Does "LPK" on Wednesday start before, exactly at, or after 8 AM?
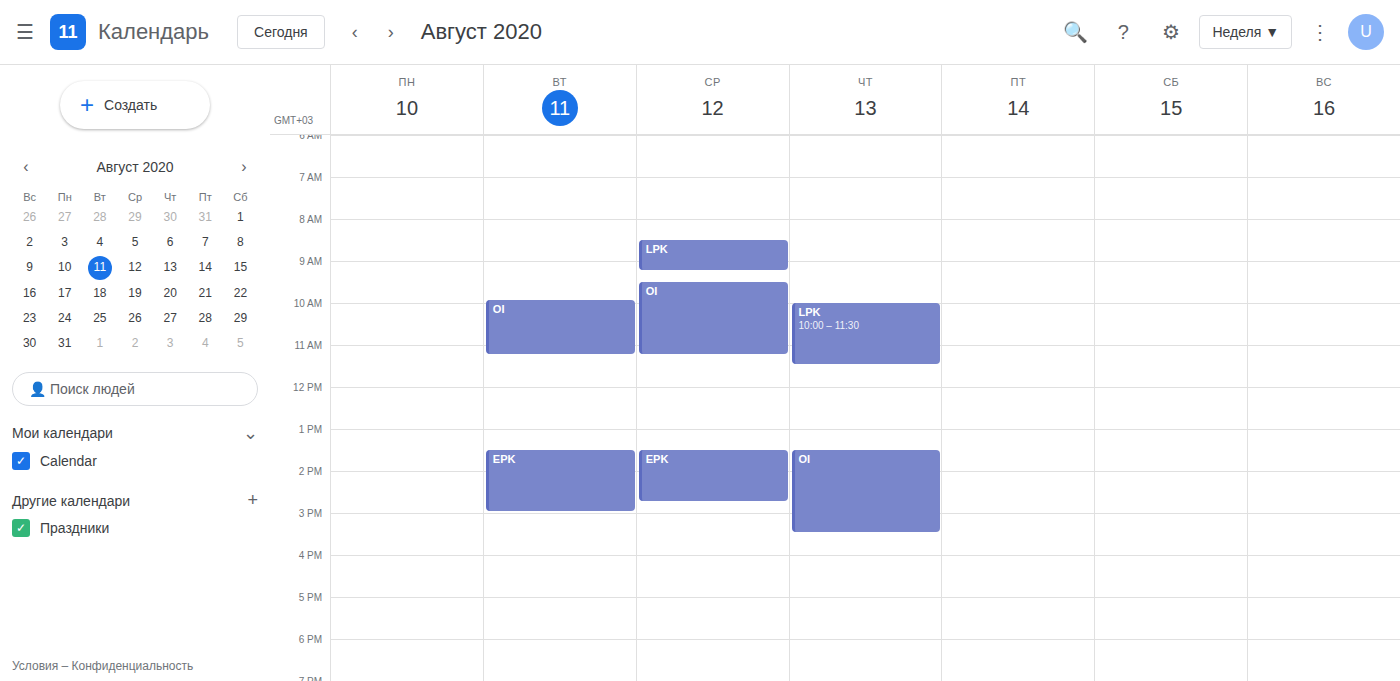
8:30 AM -- after 8 AM, 30 minutes below the 8 AM line.